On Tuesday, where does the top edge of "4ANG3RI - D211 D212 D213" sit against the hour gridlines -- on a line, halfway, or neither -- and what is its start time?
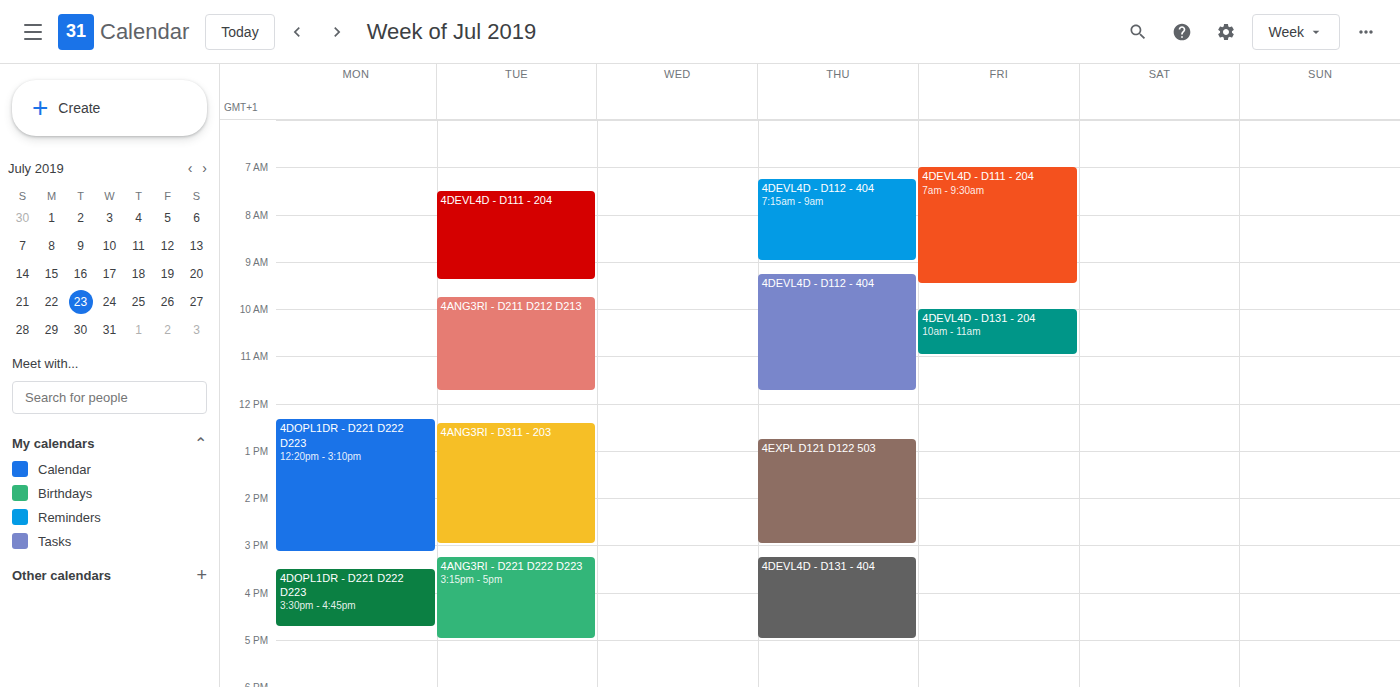
9:45 AM -- neither: three quarters of the way from the 9 AM line to the 10 AM line.